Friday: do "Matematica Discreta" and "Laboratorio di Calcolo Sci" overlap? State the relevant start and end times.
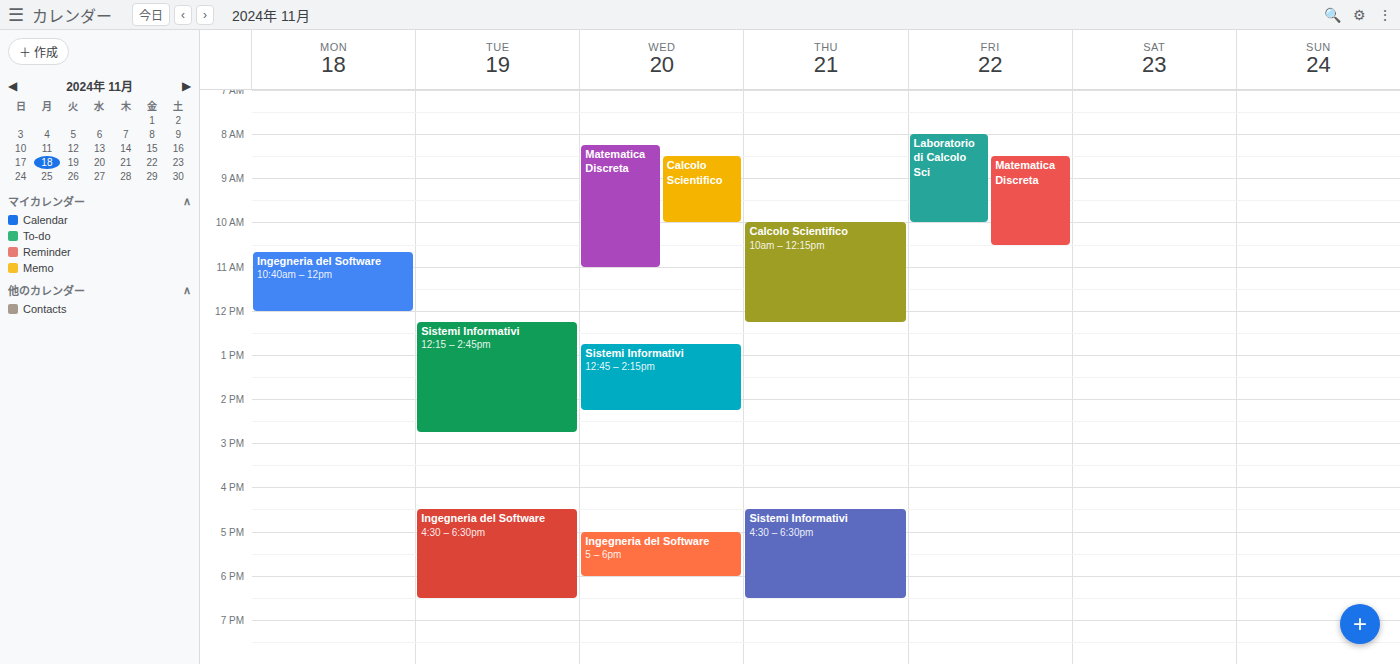
"Matematica Discreta" starts at 8:30 AM, before "Laboratorio di Calcolo Sci" ends at 10:00 AM -- they overlap.